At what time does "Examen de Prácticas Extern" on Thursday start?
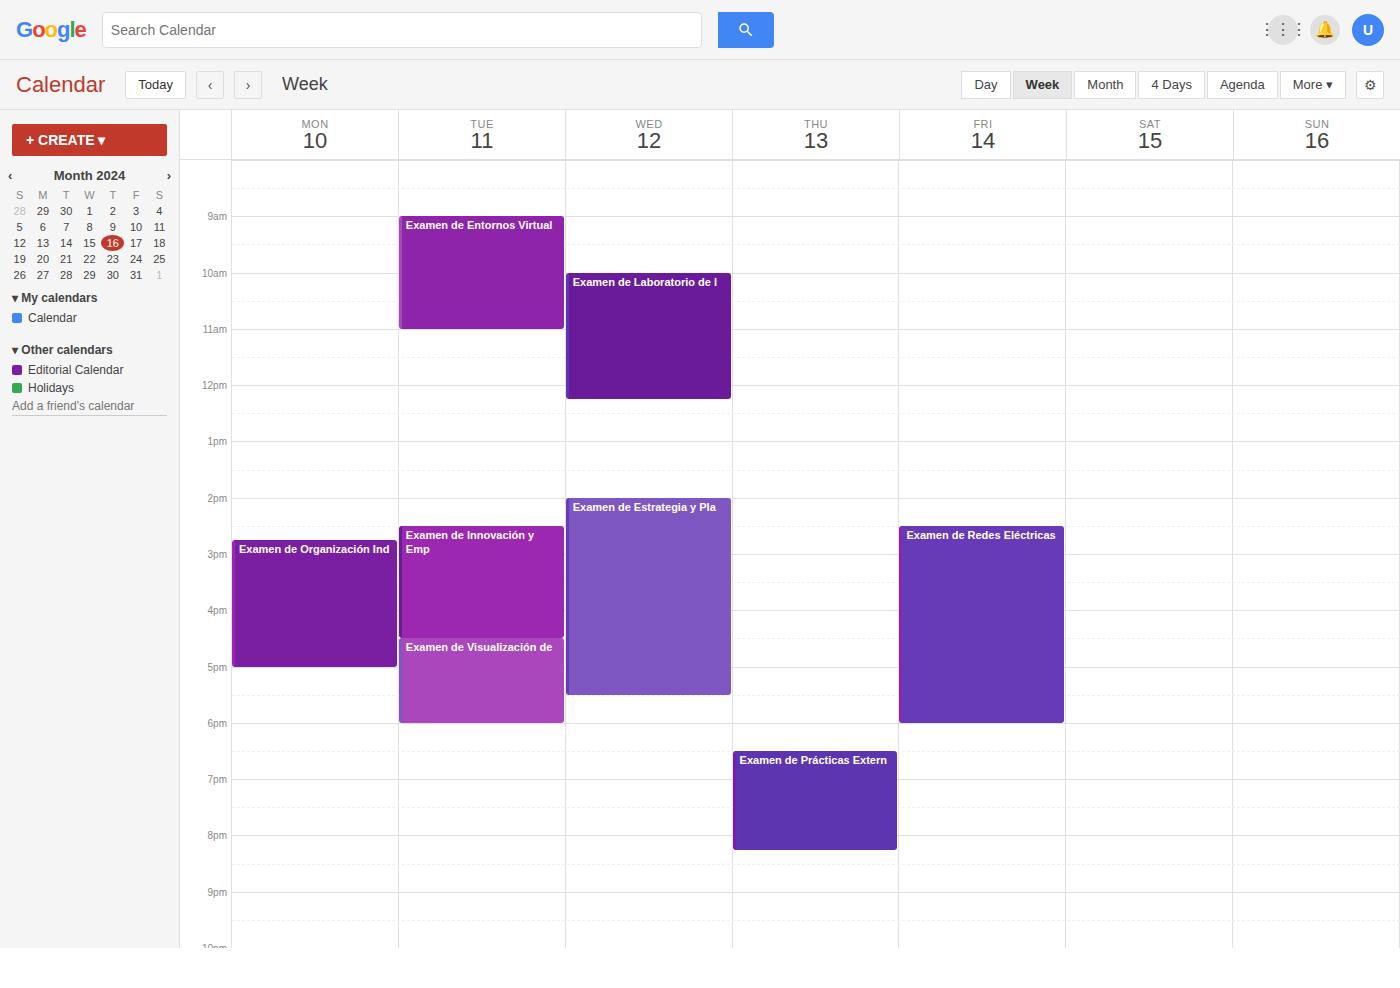
6:30 PM